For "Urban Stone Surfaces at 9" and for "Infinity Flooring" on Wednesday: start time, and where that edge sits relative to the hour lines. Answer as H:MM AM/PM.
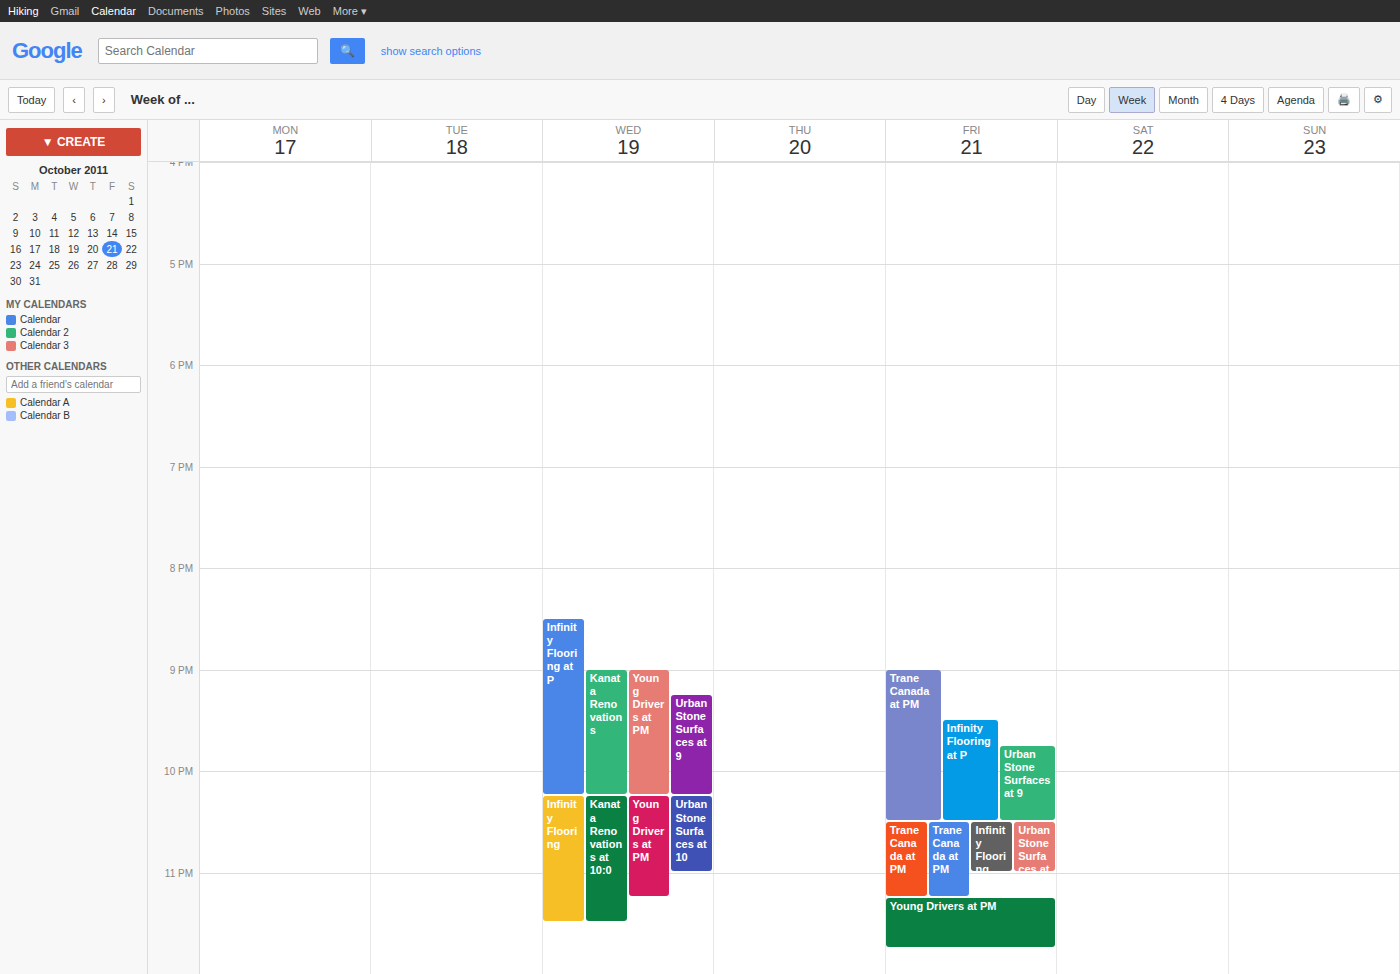
"Urban Stone Surfaces at 9": 9:15 PM, neither: a quarter of the way from the 9 PM line to the 10 PM line. "Infinity Flooring": 10:15 PM, neither: a quarter of the way from the 10 PM line to the 11 PM line.